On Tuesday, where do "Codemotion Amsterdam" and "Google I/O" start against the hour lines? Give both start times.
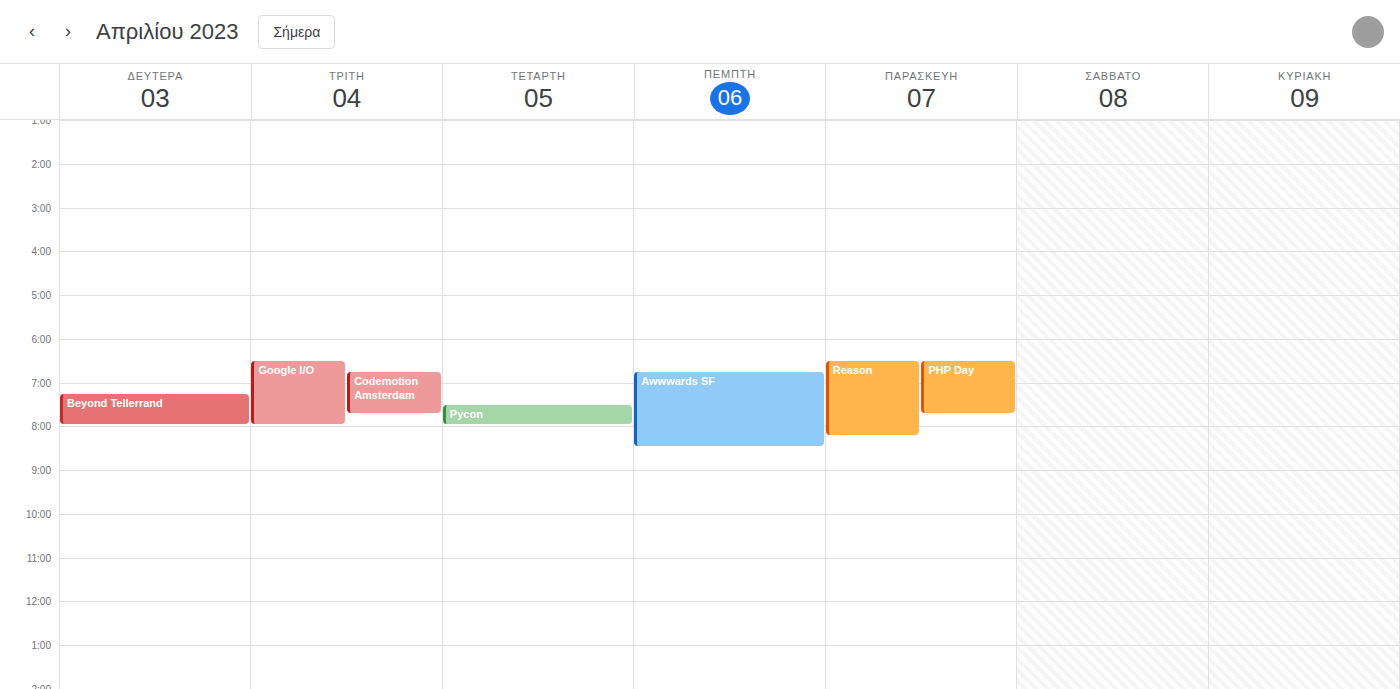
"Codemotion Amsterdam": 6:45 AM, neither: three quarters of the way from the 6 AM line to the 7 AM line. "Google I/O": 6:30 AM, halfway between the 6 AM and 7 AM lines.